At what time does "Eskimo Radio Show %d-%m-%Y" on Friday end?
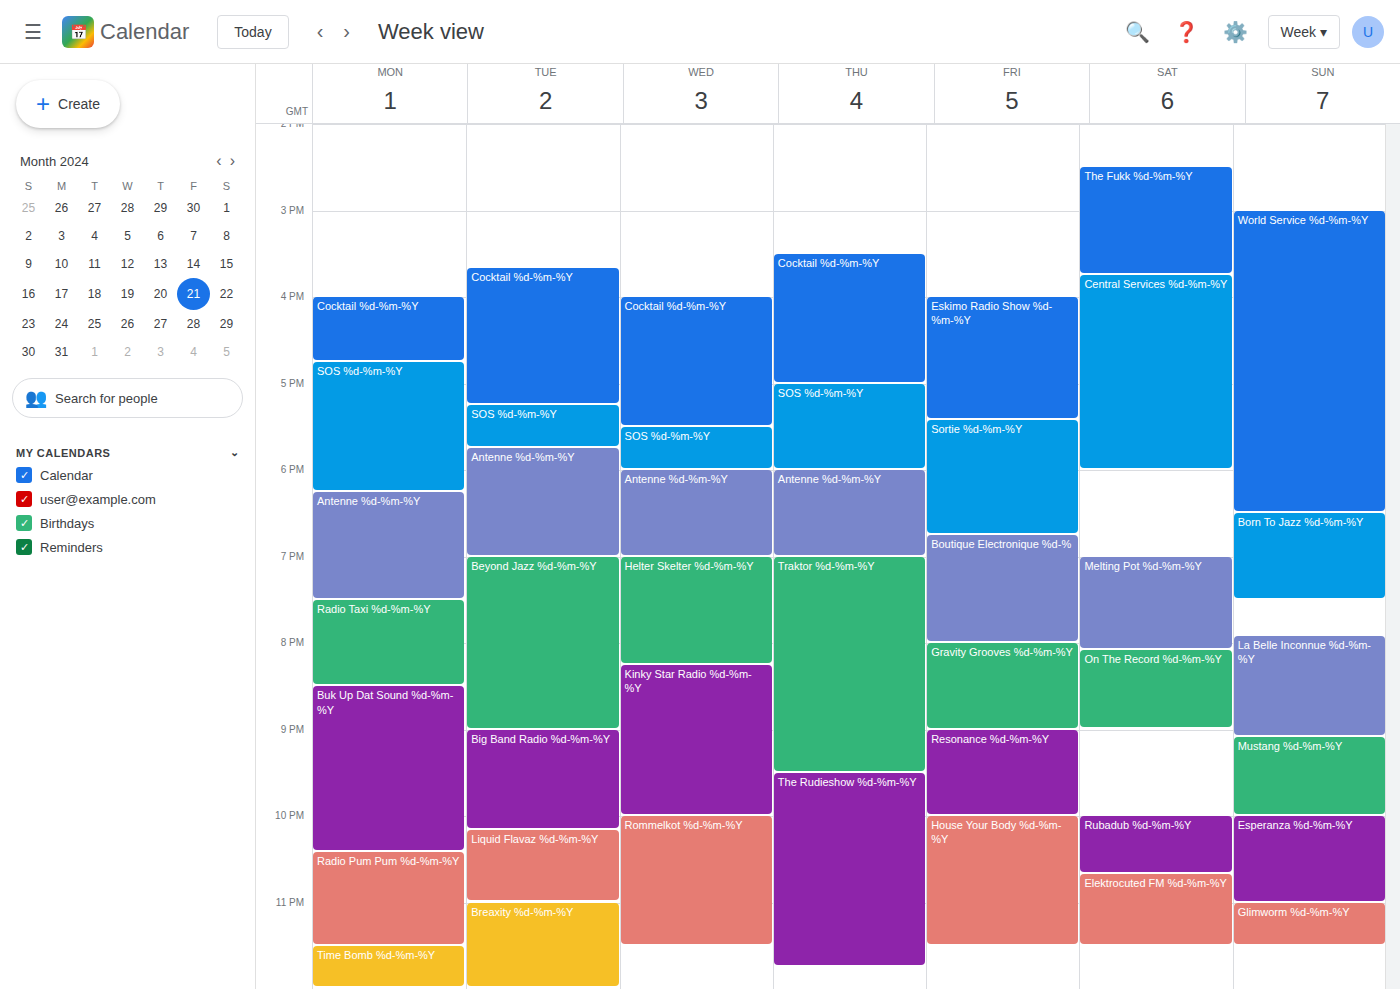
5:25 PM